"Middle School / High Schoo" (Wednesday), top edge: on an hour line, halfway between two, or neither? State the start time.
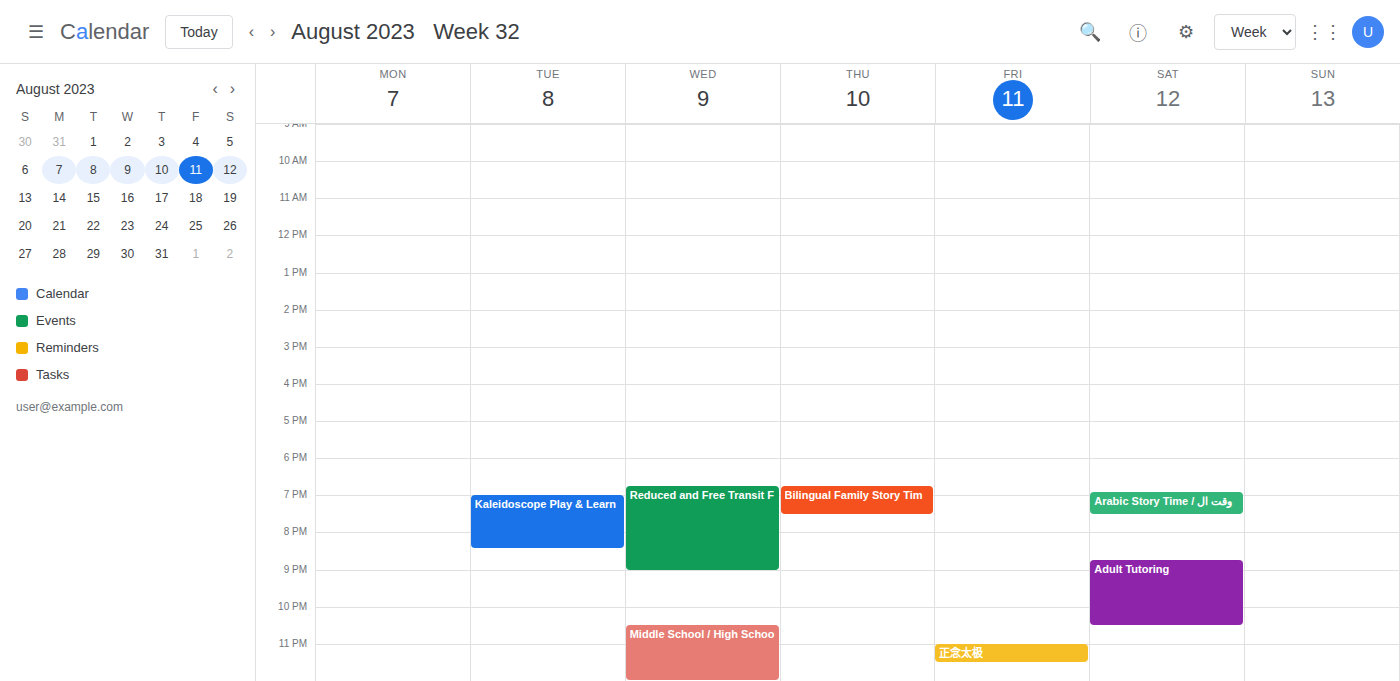
10:30 PM -- halfway between the 10 PM and 11 PM lines.